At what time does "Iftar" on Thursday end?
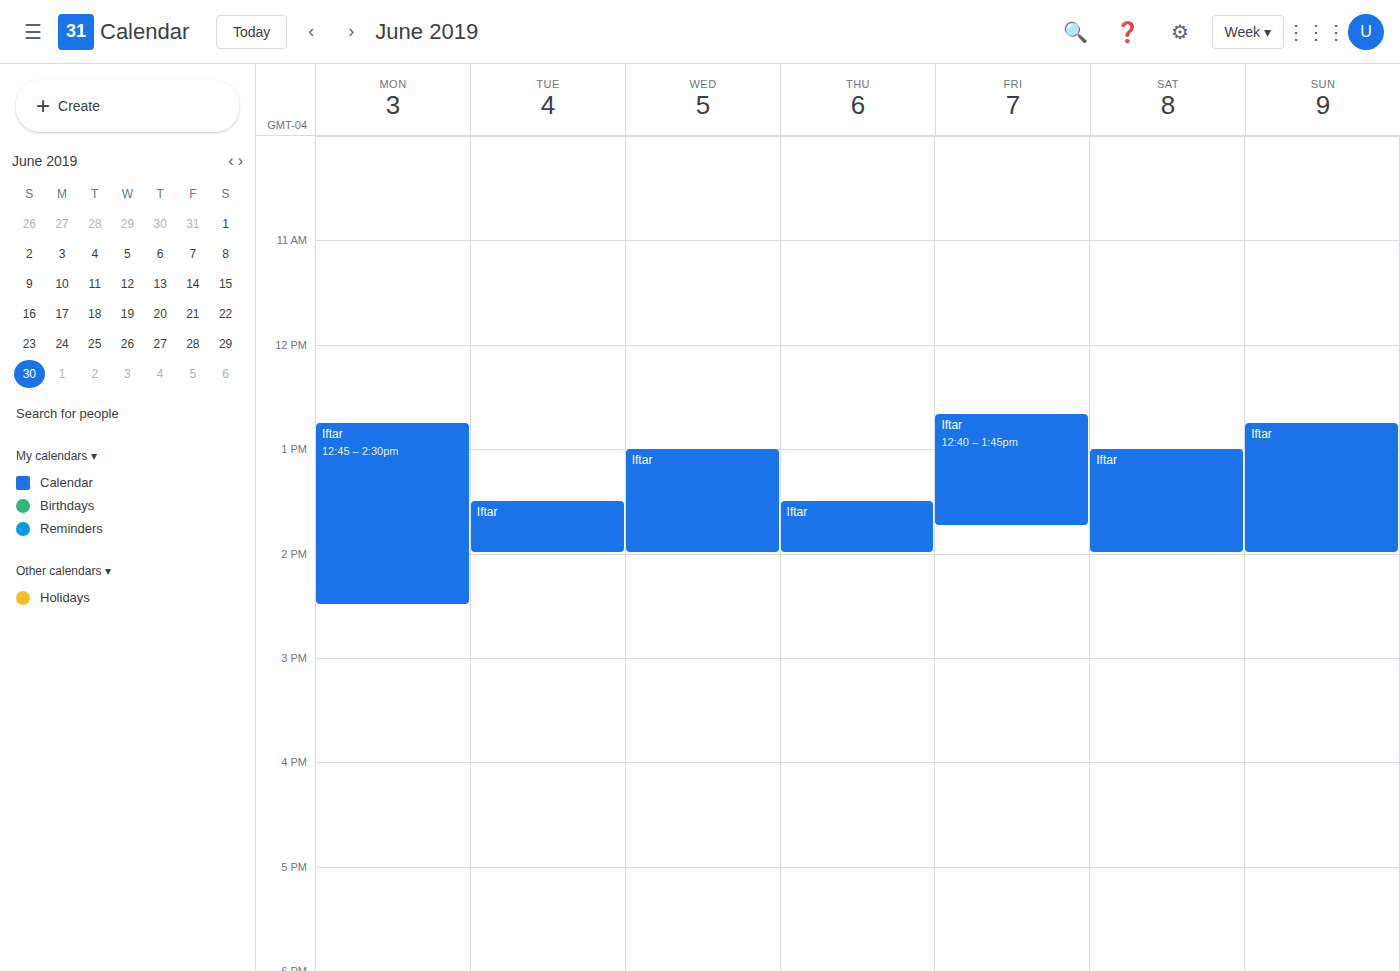
2:00 PM